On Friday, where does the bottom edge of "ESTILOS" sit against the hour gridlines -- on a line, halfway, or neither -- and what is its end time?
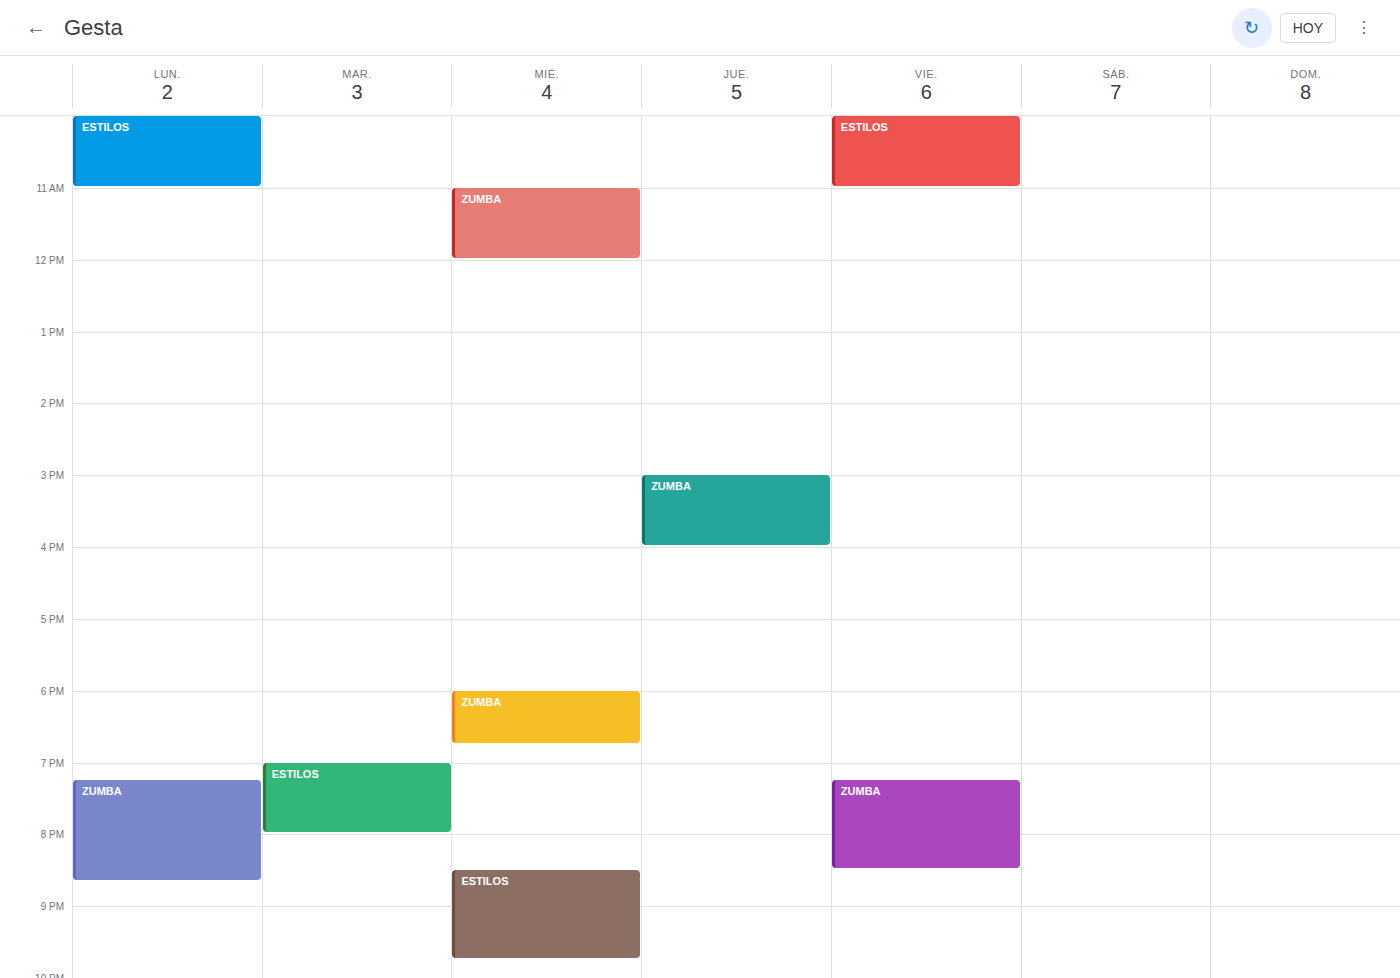
11:00 AM -- exactly on the 11 AM line.